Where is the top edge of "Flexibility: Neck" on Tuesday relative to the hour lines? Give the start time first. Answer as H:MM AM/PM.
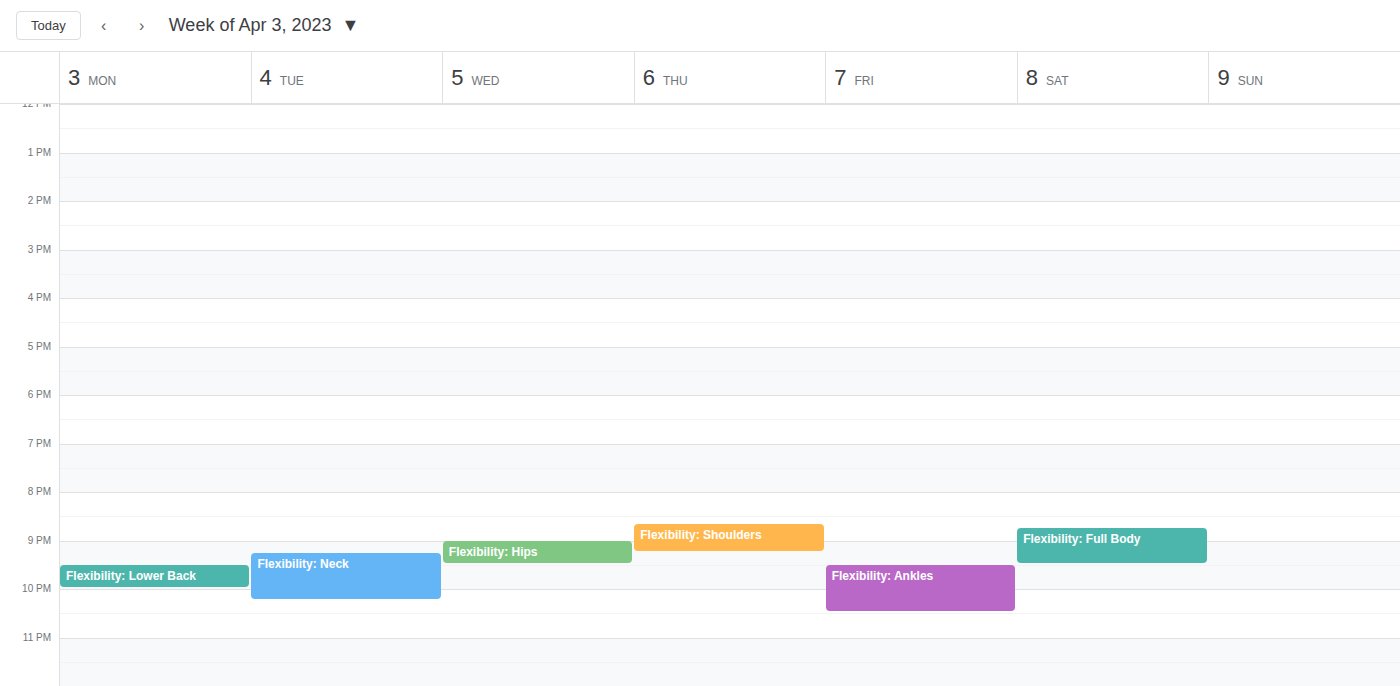
9:15 PM -- neither: a quarter of the way from the 9 PM line to the 10 PM line.